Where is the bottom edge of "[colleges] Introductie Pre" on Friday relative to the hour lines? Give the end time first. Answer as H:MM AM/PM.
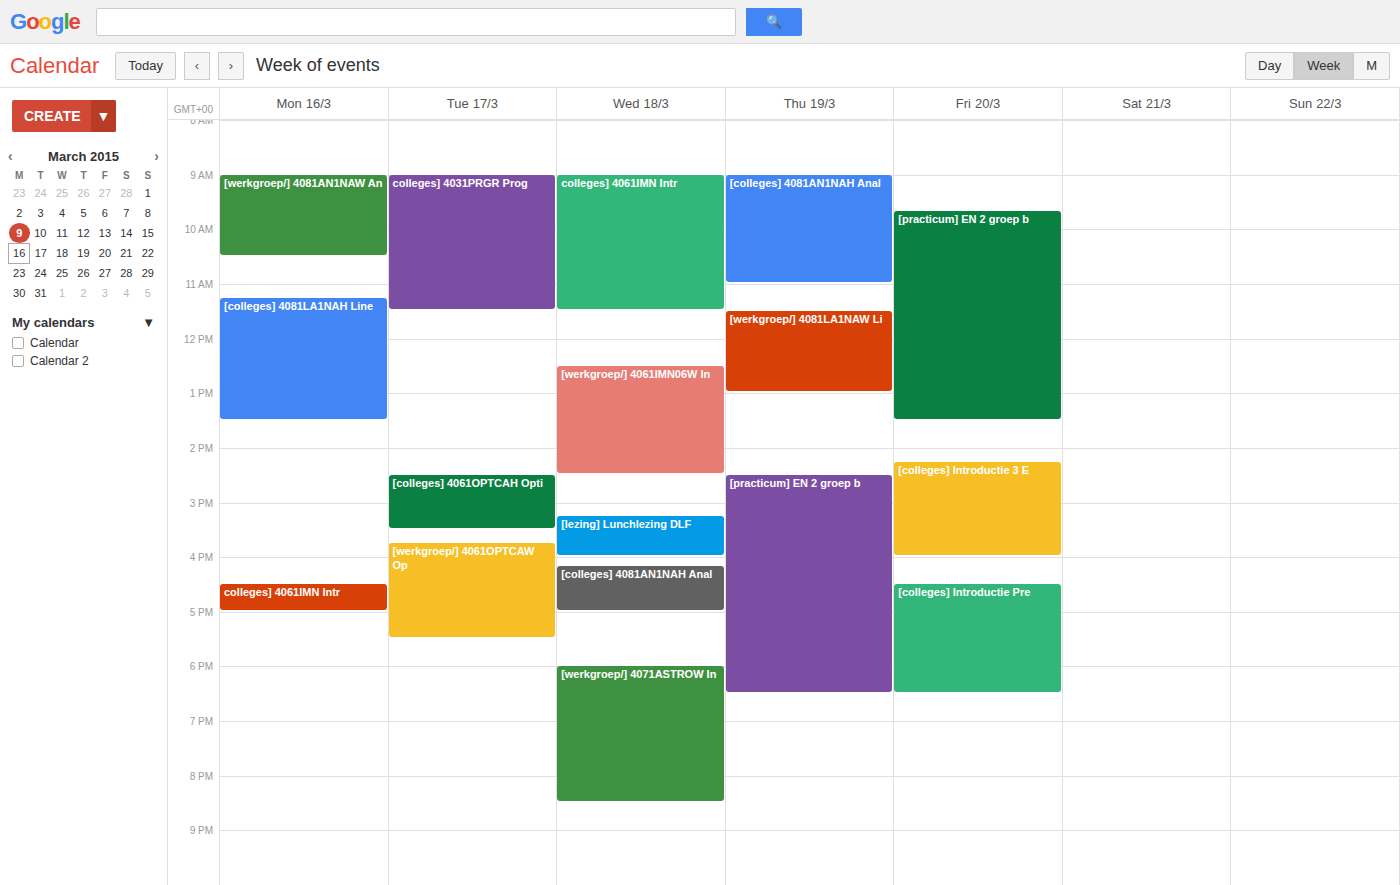
6:30 PM -- halfway between the 6 PM and 7 PM lines.